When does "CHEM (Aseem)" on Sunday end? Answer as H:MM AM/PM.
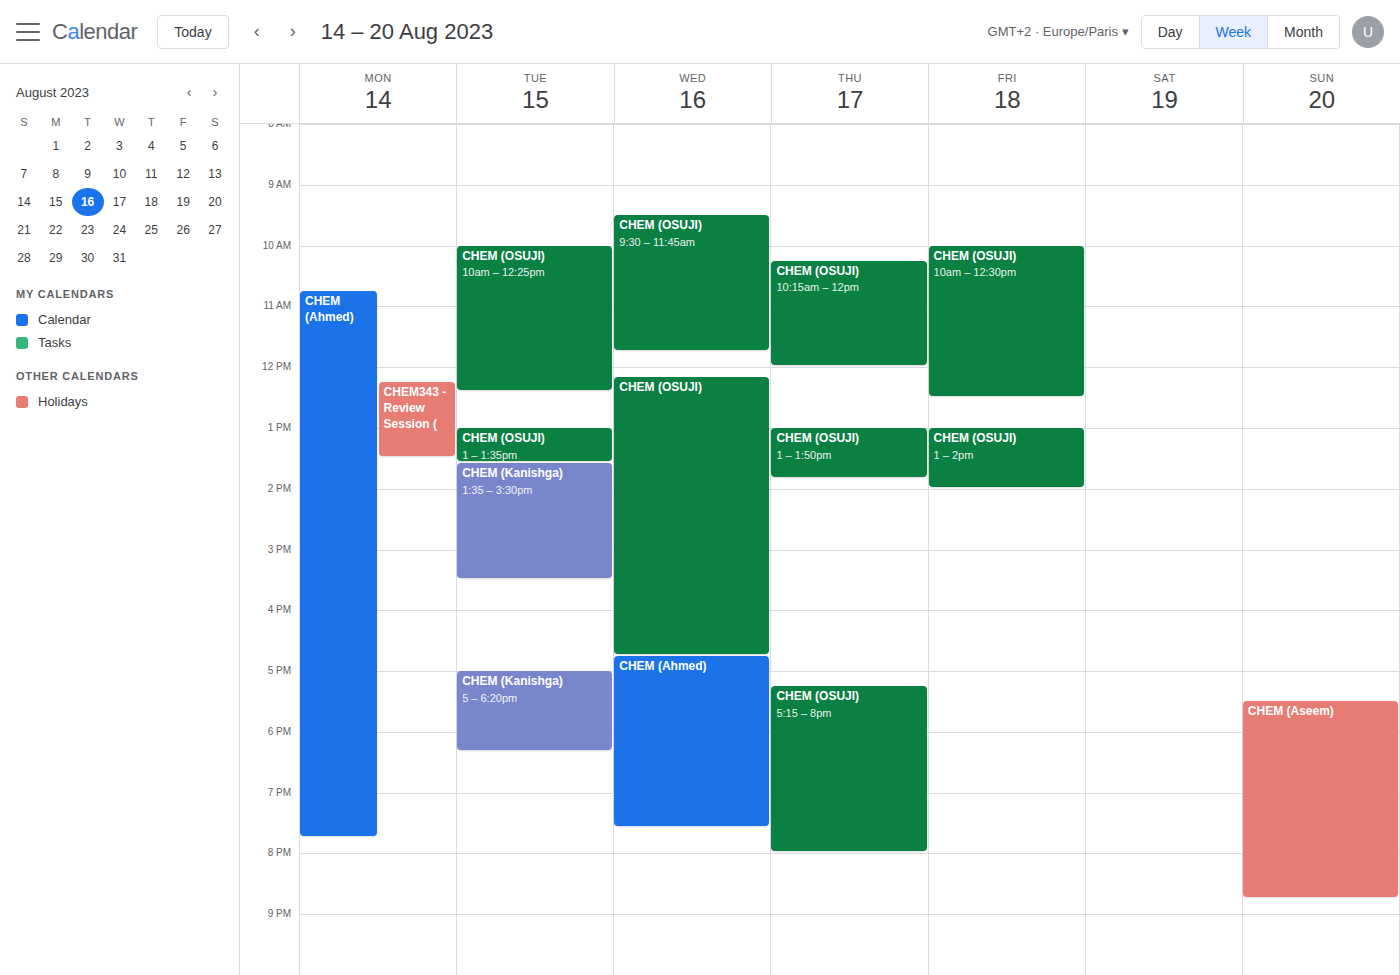
8:45 PM